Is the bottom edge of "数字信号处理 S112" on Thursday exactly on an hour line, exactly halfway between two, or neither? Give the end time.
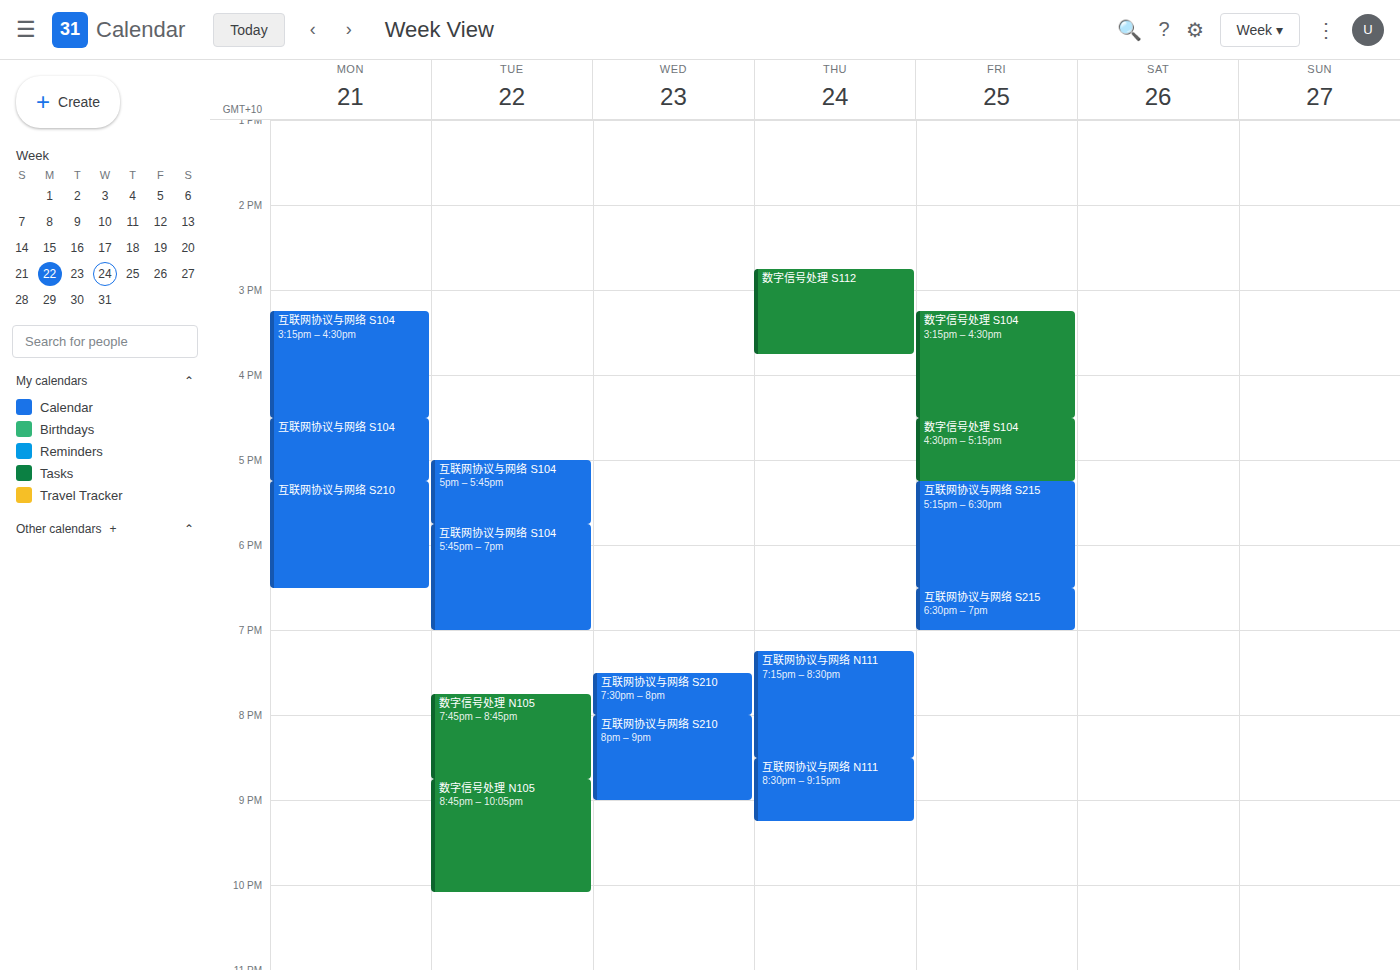
3:45 PM -- neither: three quarters of the way from the 3 PM line to the 4 PM line.